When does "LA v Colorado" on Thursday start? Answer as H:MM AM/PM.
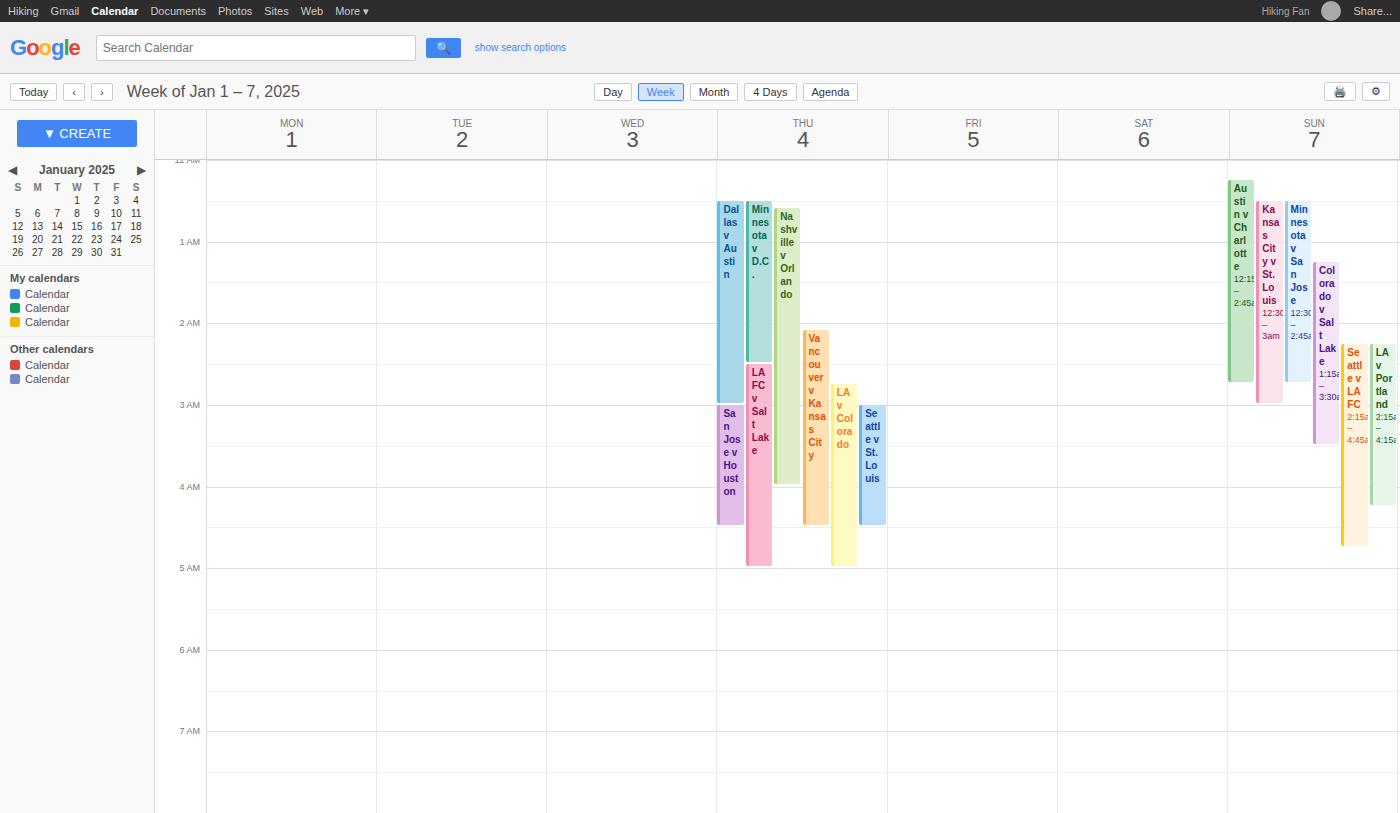
2:45 AM